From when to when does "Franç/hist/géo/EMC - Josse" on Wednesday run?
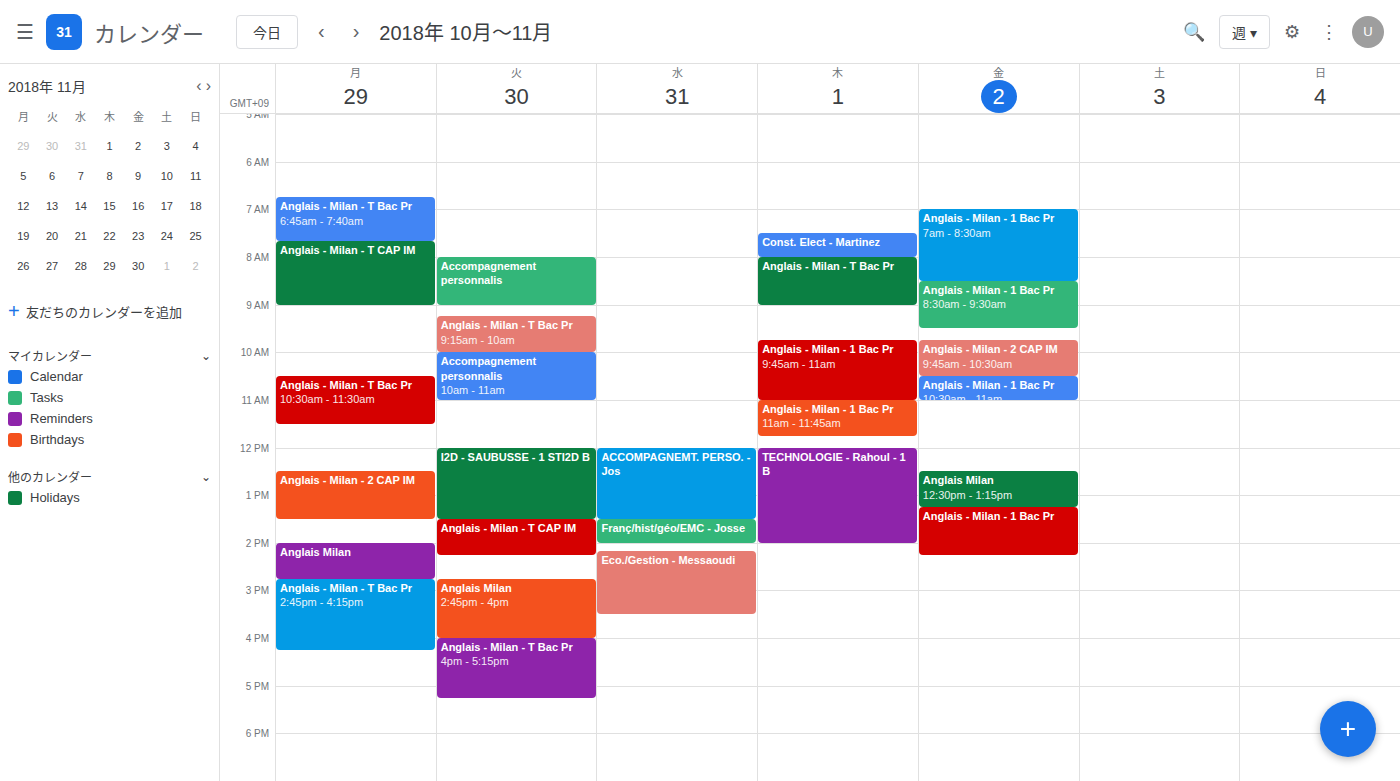
1:30 PM to 2:00 PM